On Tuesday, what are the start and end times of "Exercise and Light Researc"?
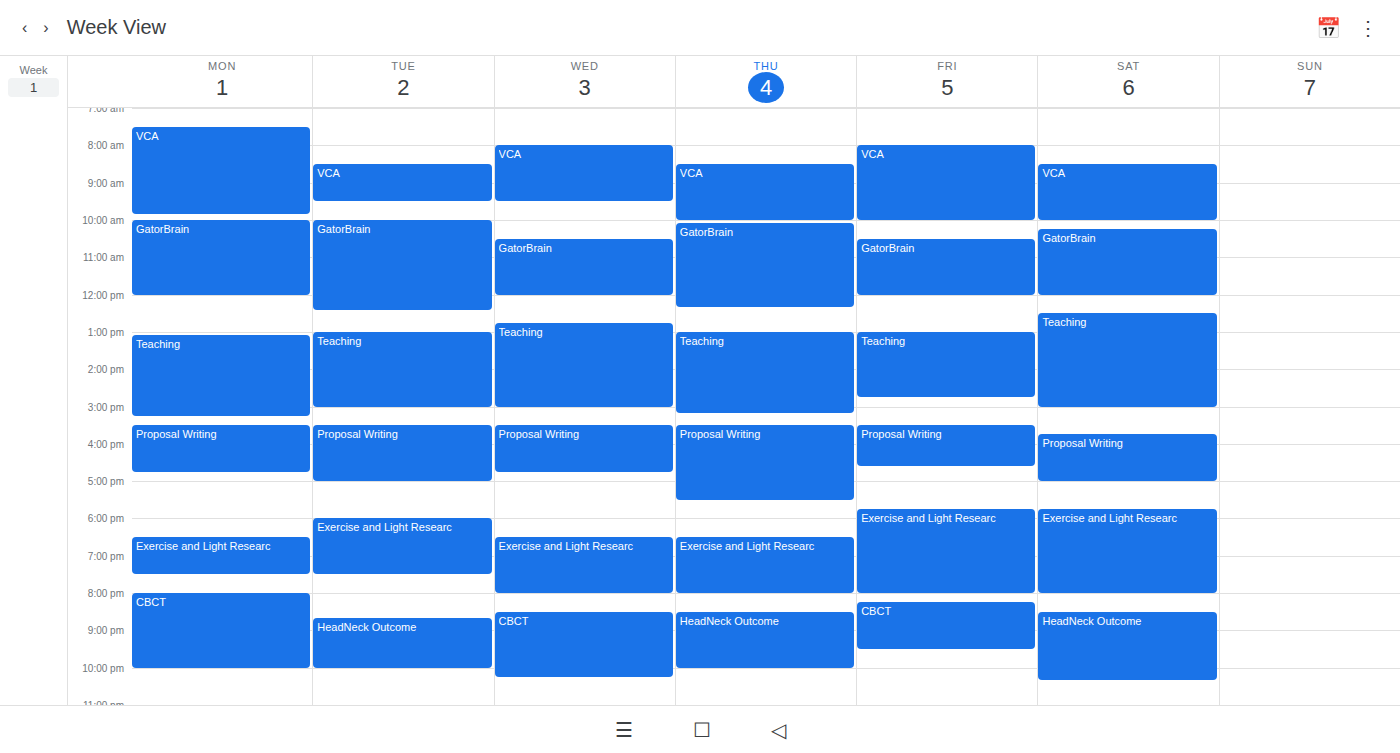
6:00 PM to 7:30 PM